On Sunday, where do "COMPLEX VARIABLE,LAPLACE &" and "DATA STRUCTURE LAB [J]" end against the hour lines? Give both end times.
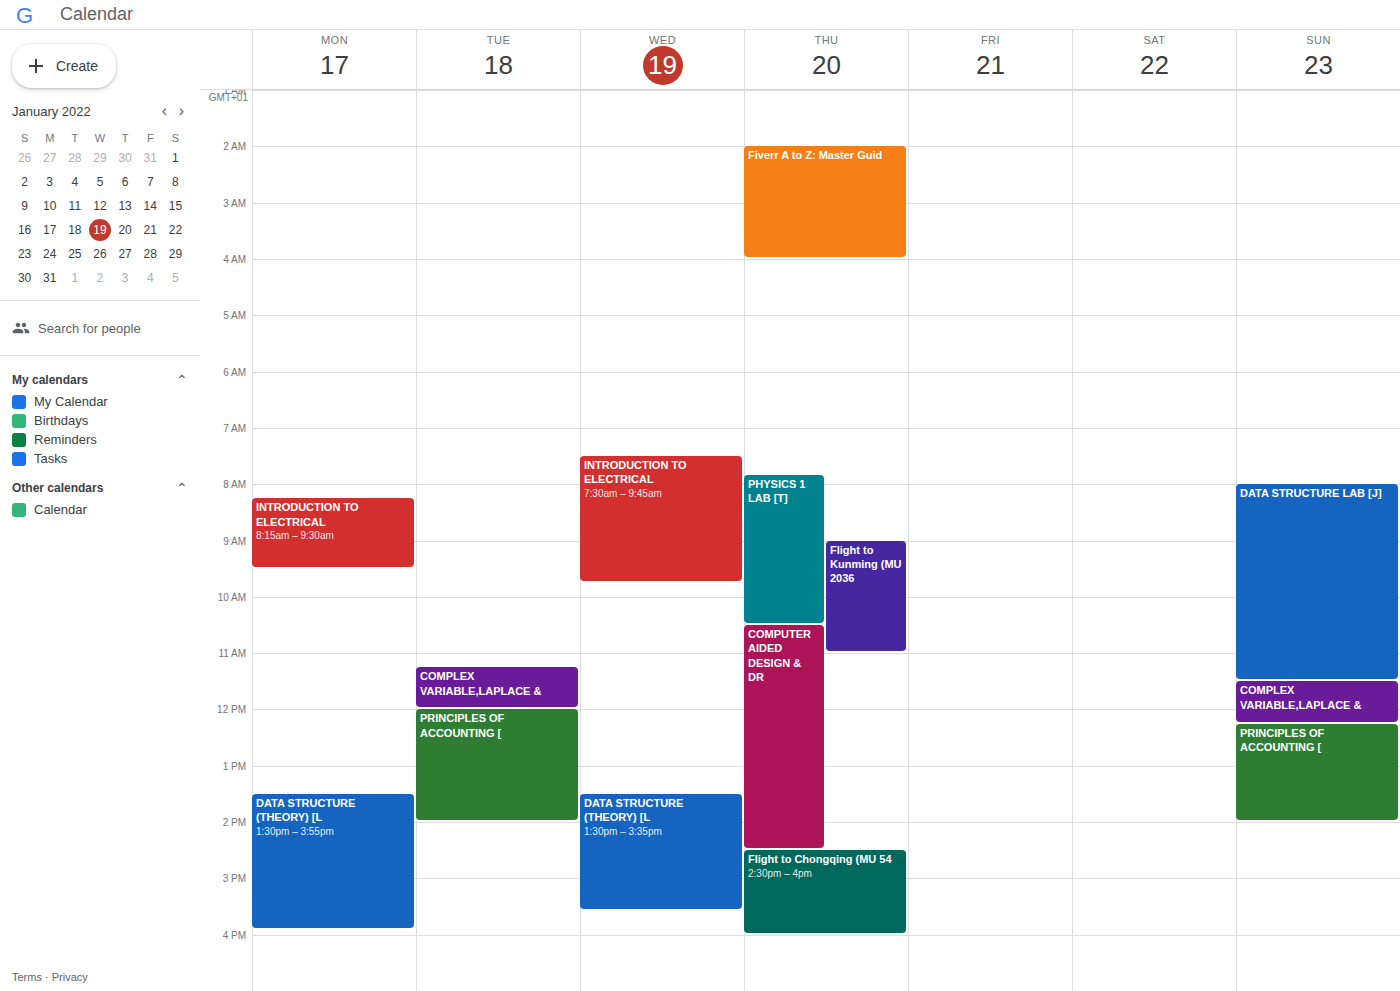
"COMPLEX VARIABLE,LAPLACE &": 12:15 PM, neither: a quarter of the way from the 12 PM line to the 1 PM line. "DATA STRUCTURE LAB [J]": 11:30 AM, halfway between the 11 AM and 12 PM lines.